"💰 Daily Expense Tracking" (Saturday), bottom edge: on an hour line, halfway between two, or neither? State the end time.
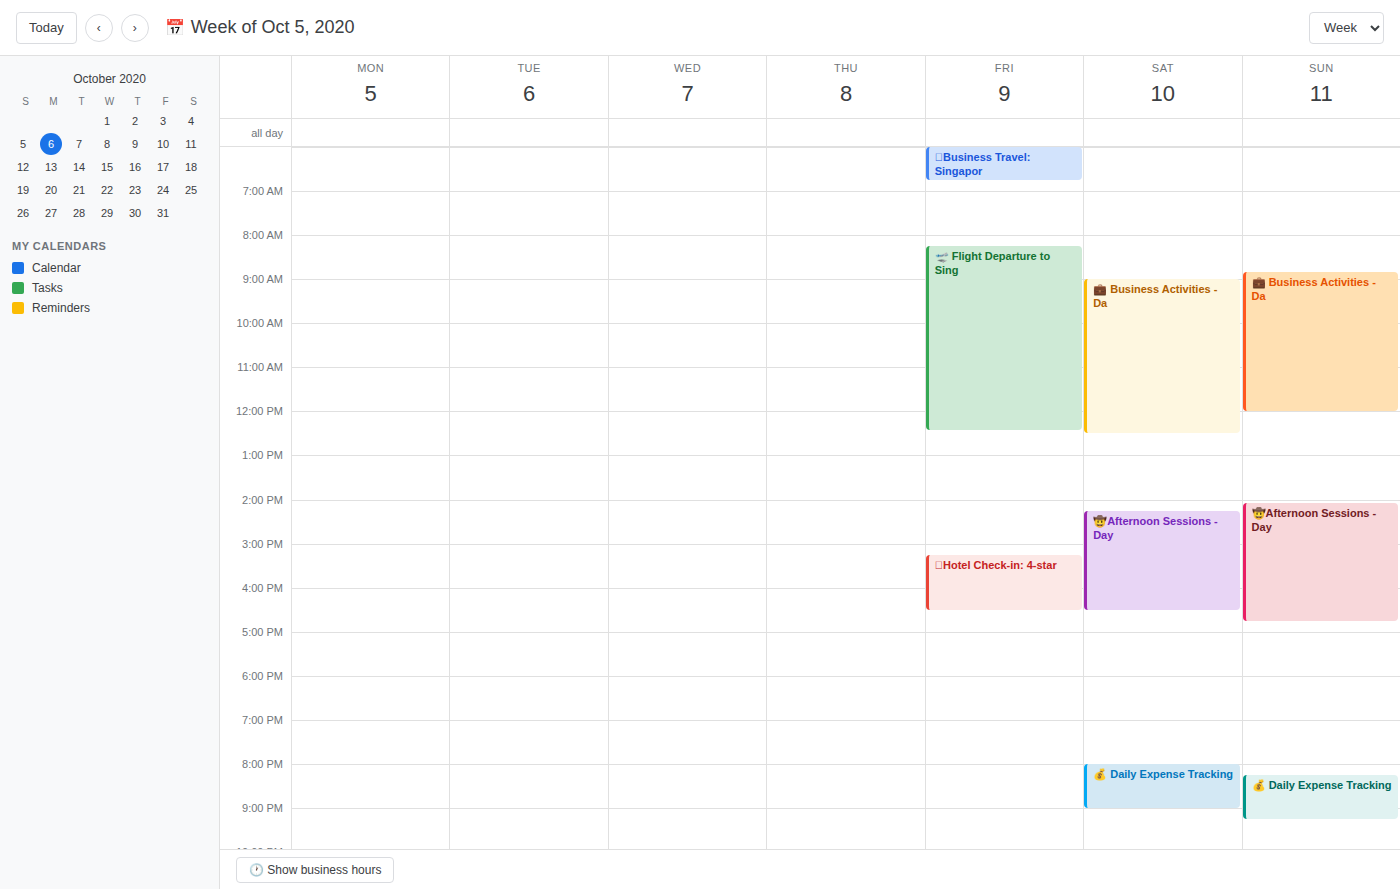
9:00 PM -- exactly on the 9 PM line.